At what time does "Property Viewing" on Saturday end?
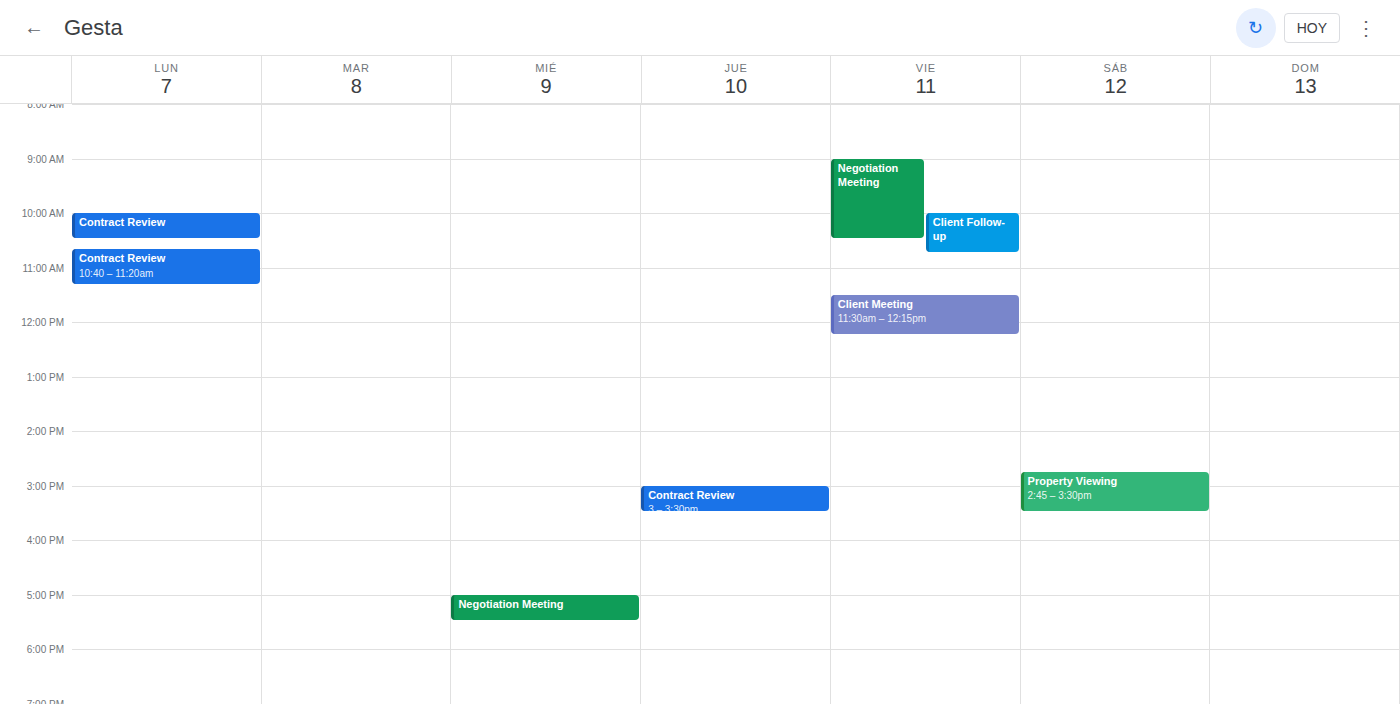
3:30 PM